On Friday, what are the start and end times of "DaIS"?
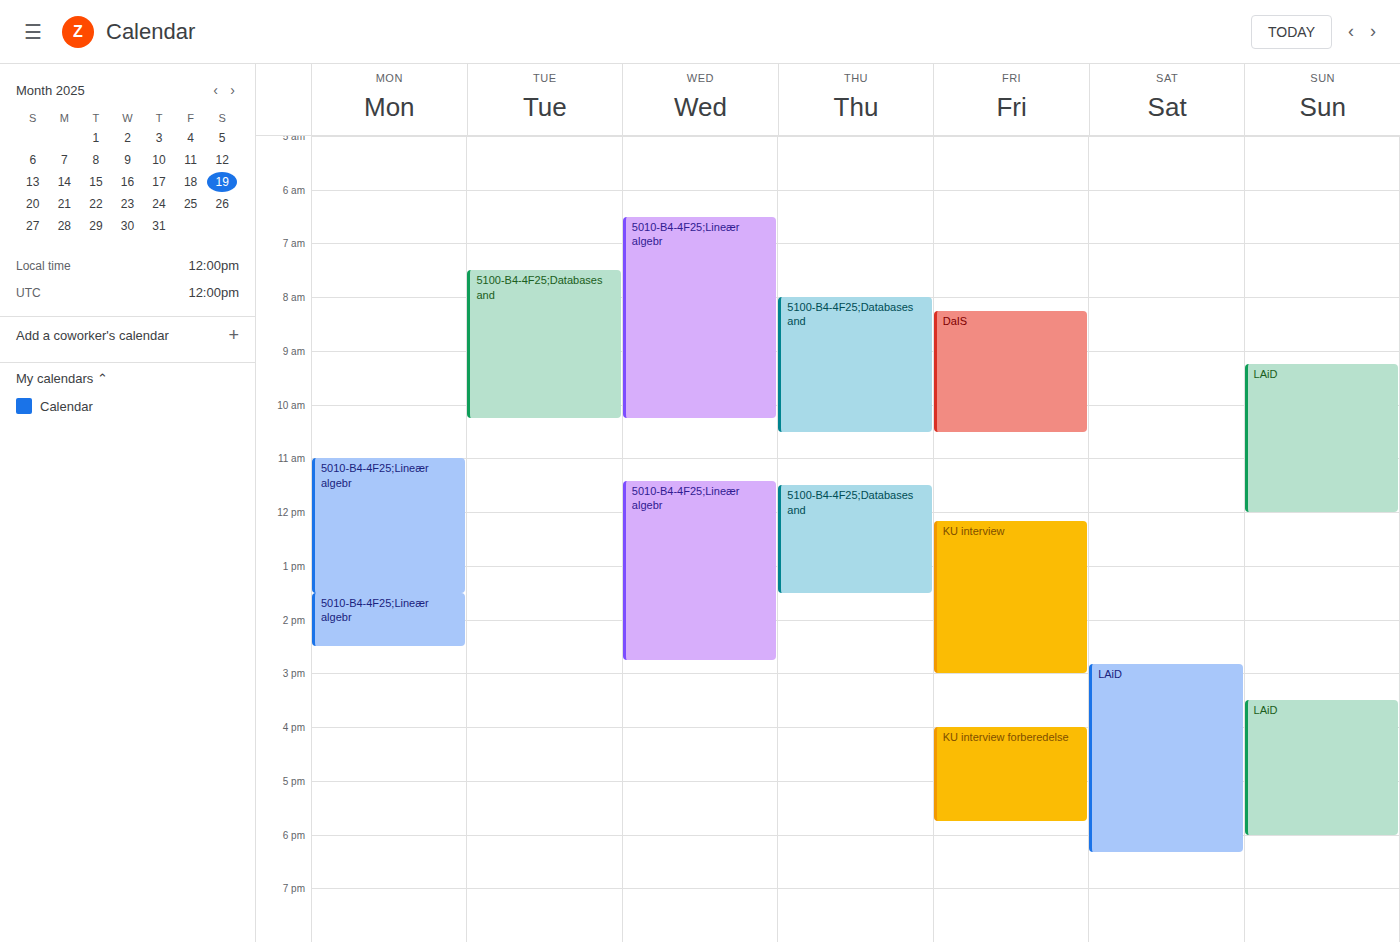
08:15 to 10:30